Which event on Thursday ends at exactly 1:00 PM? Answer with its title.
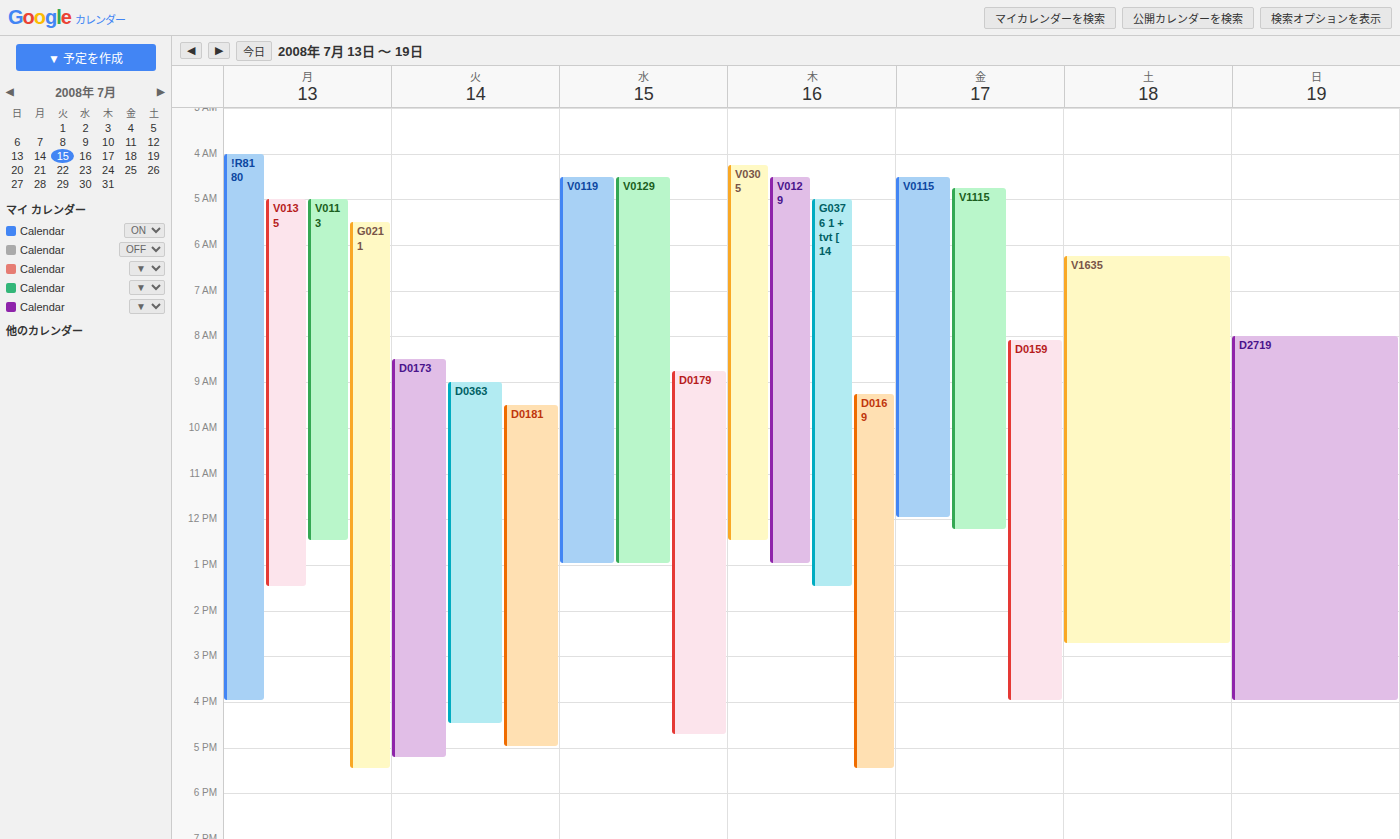
"V0129"